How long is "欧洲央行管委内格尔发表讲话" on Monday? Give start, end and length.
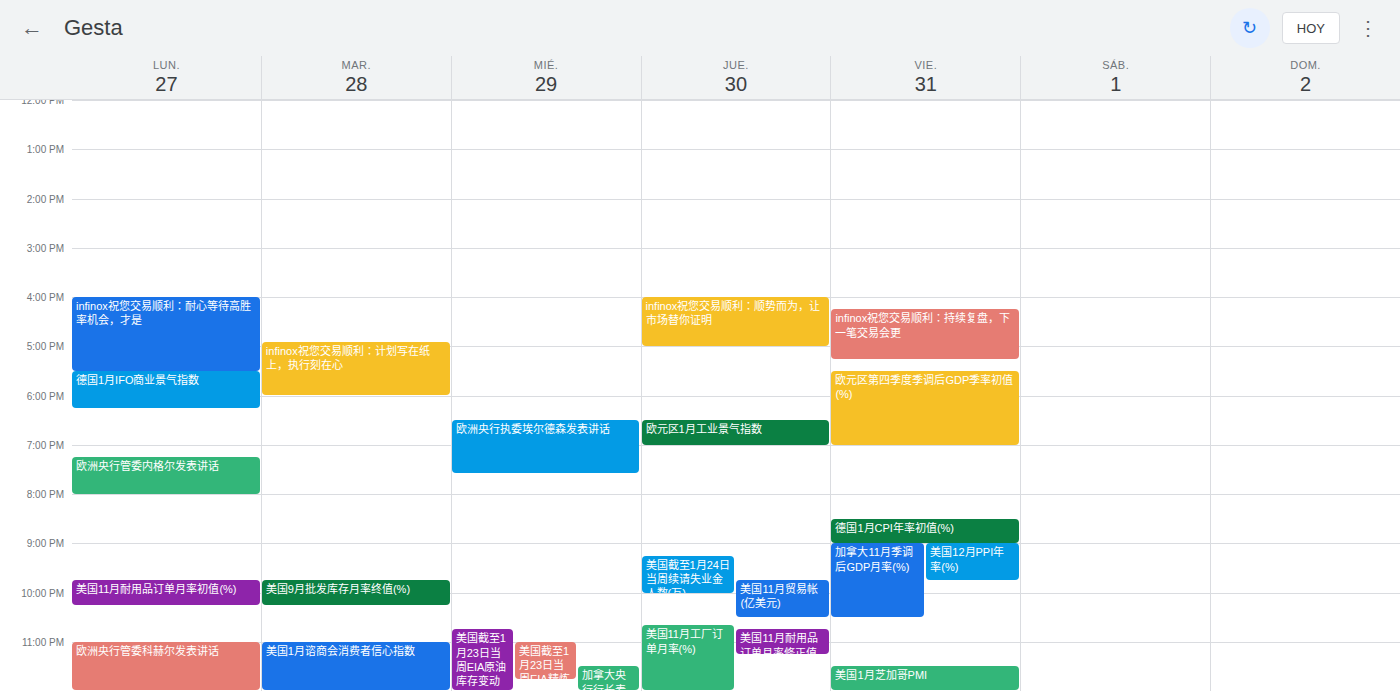
7:15 PM to 8:00 PM, 45 minutes